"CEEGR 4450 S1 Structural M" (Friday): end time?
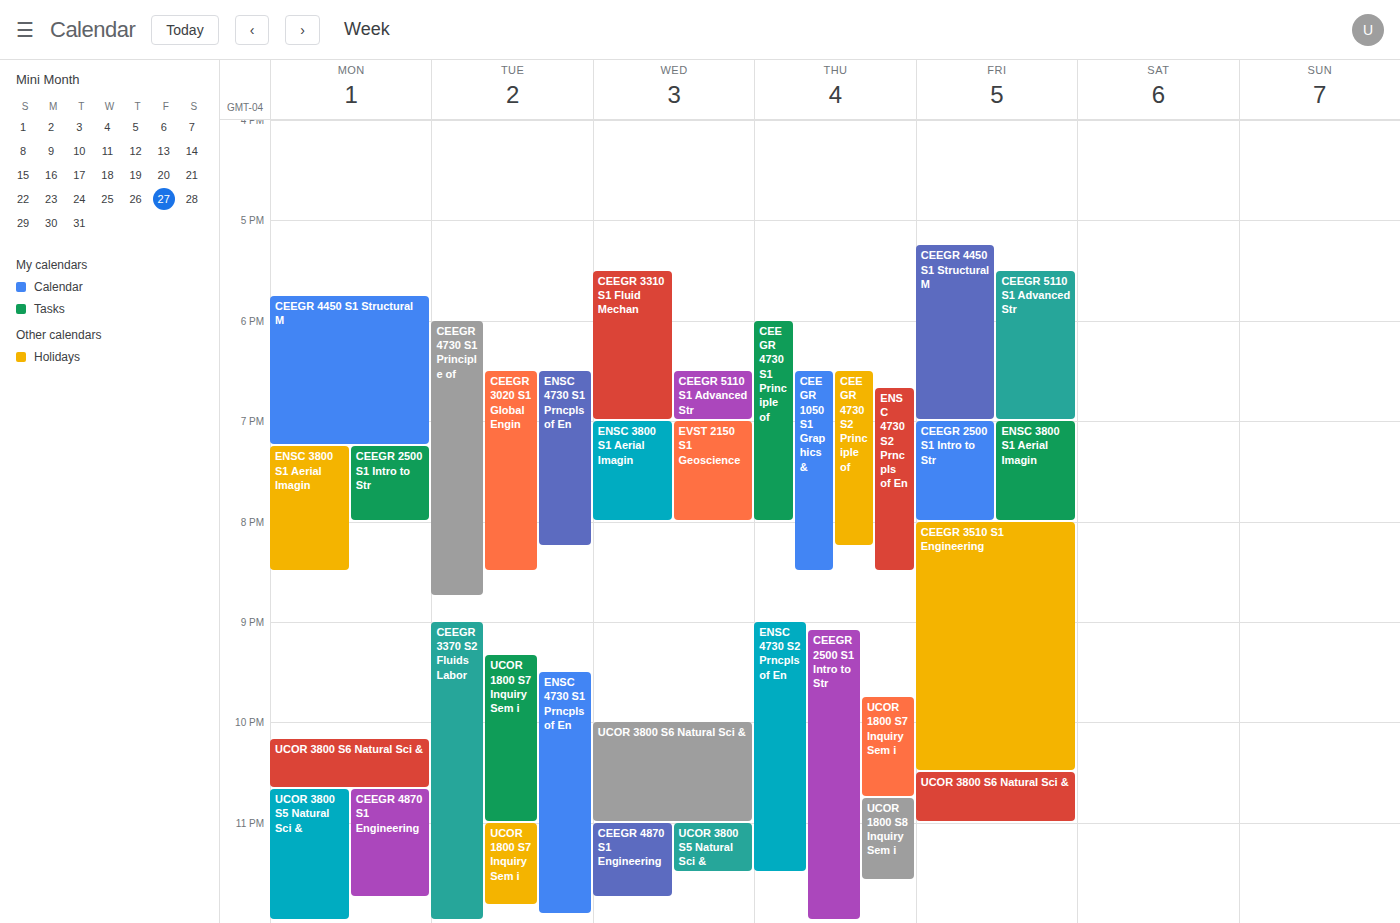
7:00 PM